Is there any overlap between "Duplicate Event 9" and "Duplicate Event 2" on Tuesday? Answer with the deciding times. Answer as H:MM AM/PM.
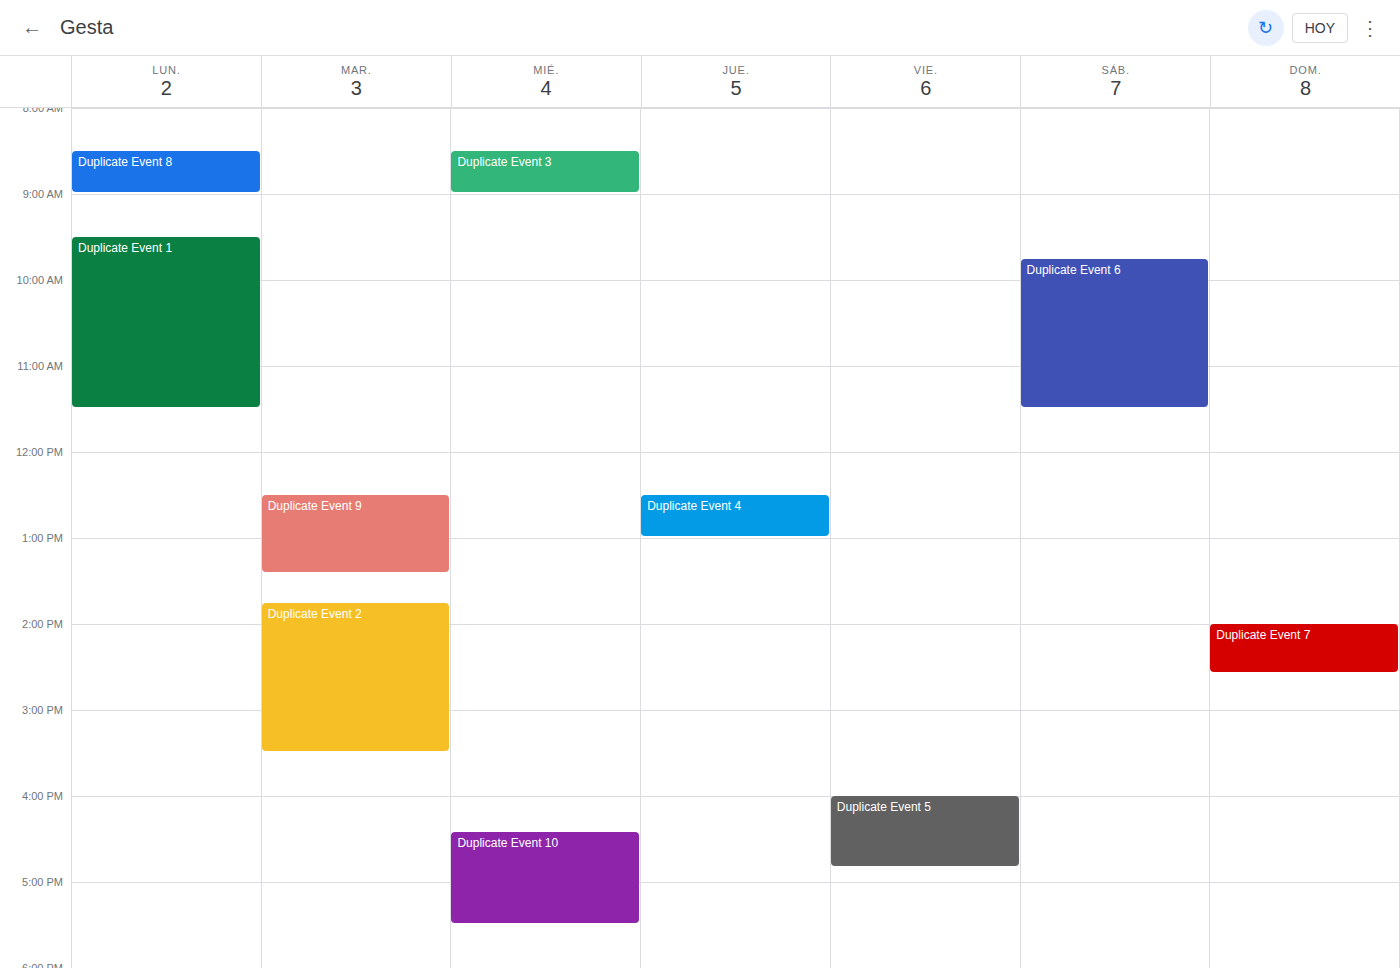
"Duplicate Event 9" ends at 1:25 PM and "Duplicate Event 2" starts at 1:45 PM -- no overlap.